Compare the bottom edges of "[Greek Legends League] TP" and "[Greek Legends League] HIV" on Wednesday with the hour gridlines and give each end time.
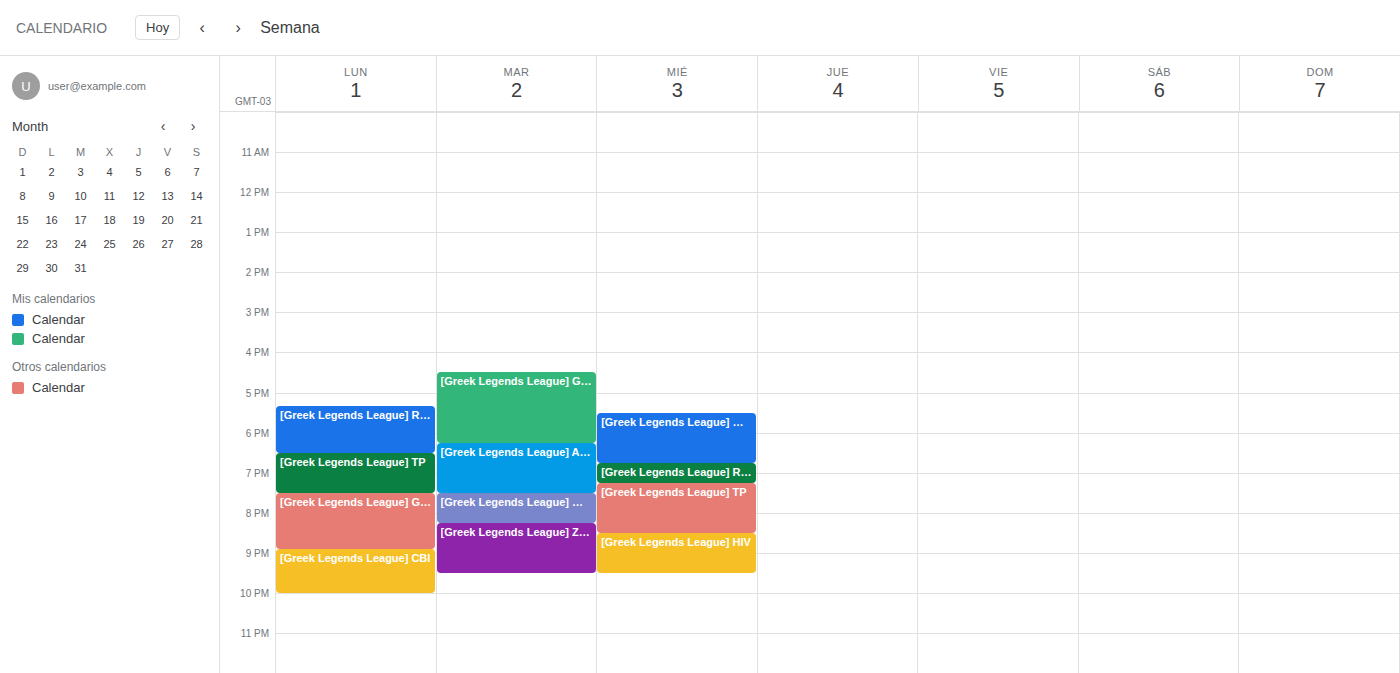
"[Greek Legends League] TP": 8:30 PM, halfway between the 8 PM and 9 PM lines. "[Greek Legends League] HIV": 9:30 PM, halfway between the 9 PM and 10 PM lines.